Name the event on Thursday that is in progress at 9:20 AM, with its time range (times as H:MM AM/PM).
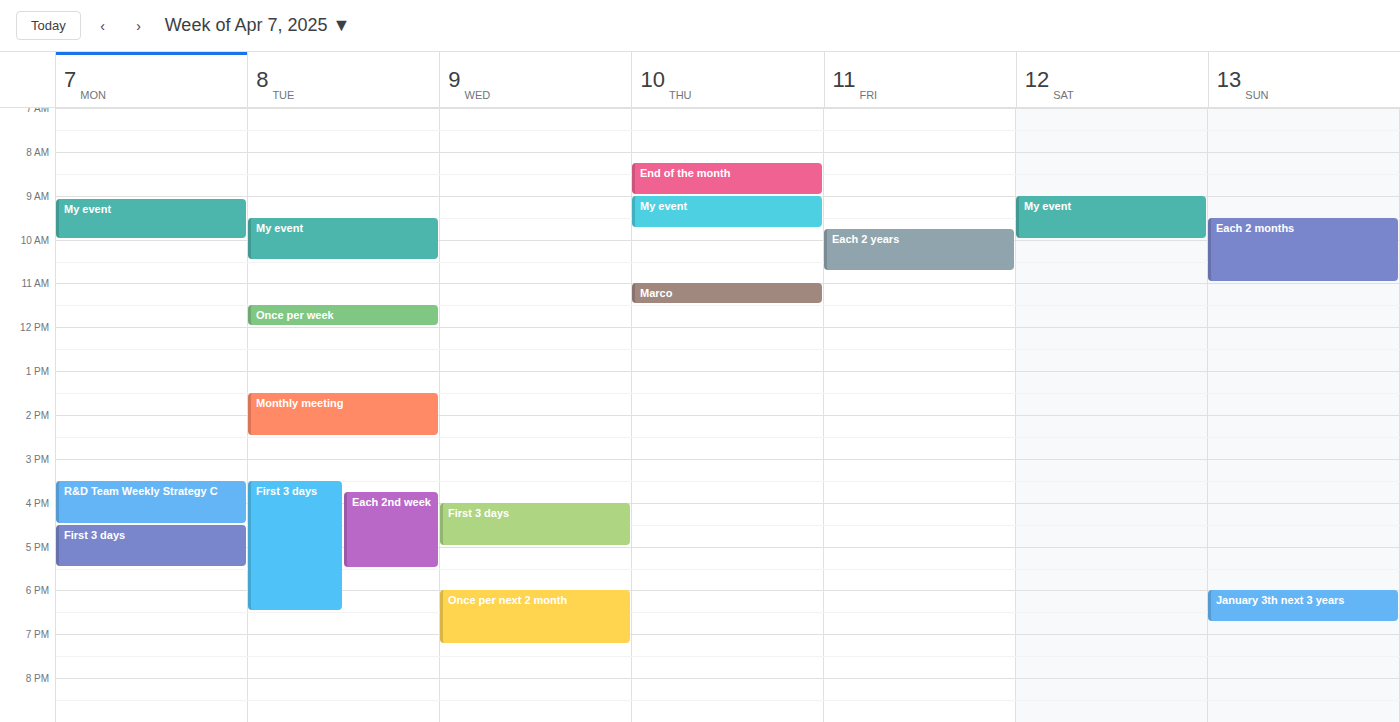
"My event", 9:00 AM to 9:45 AM